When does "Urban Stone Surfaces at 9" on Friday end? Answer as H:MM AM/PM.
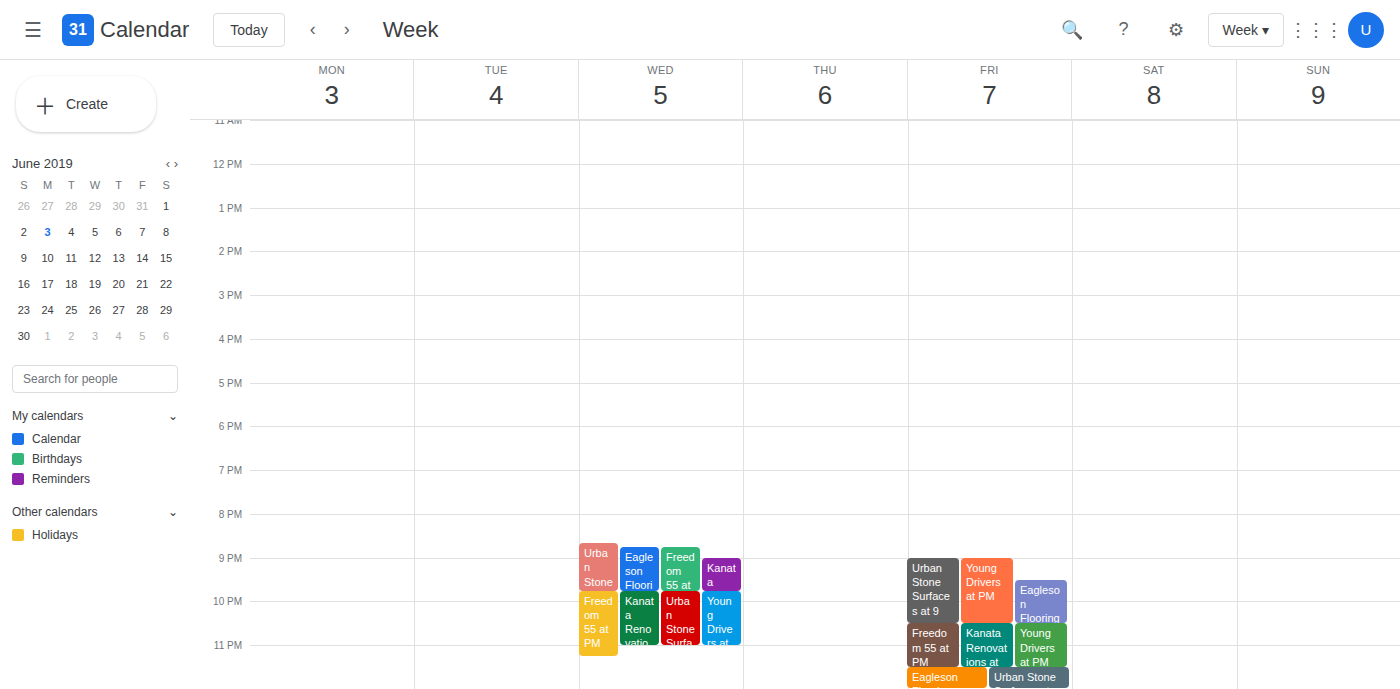
10:30 PM